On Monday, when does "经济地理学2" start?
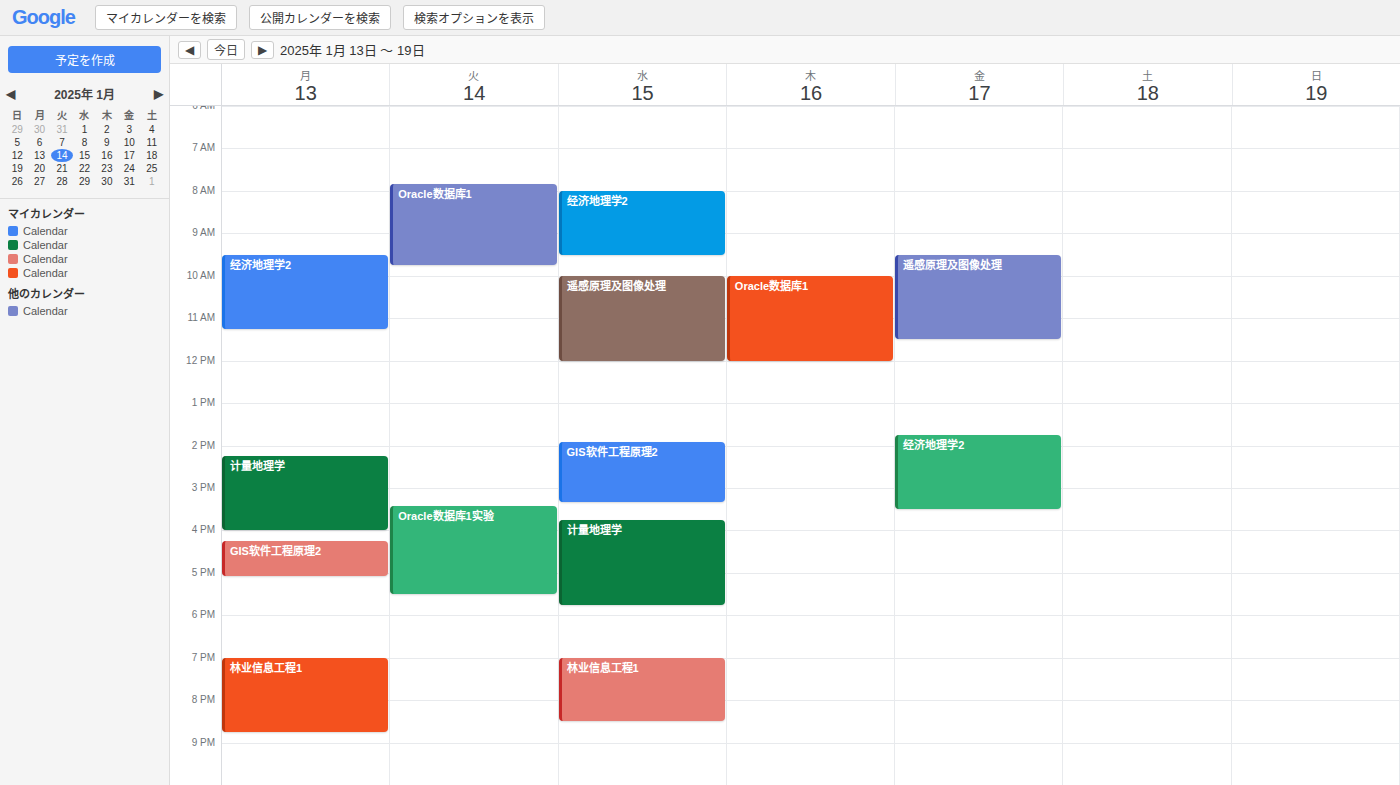
9:30 AM